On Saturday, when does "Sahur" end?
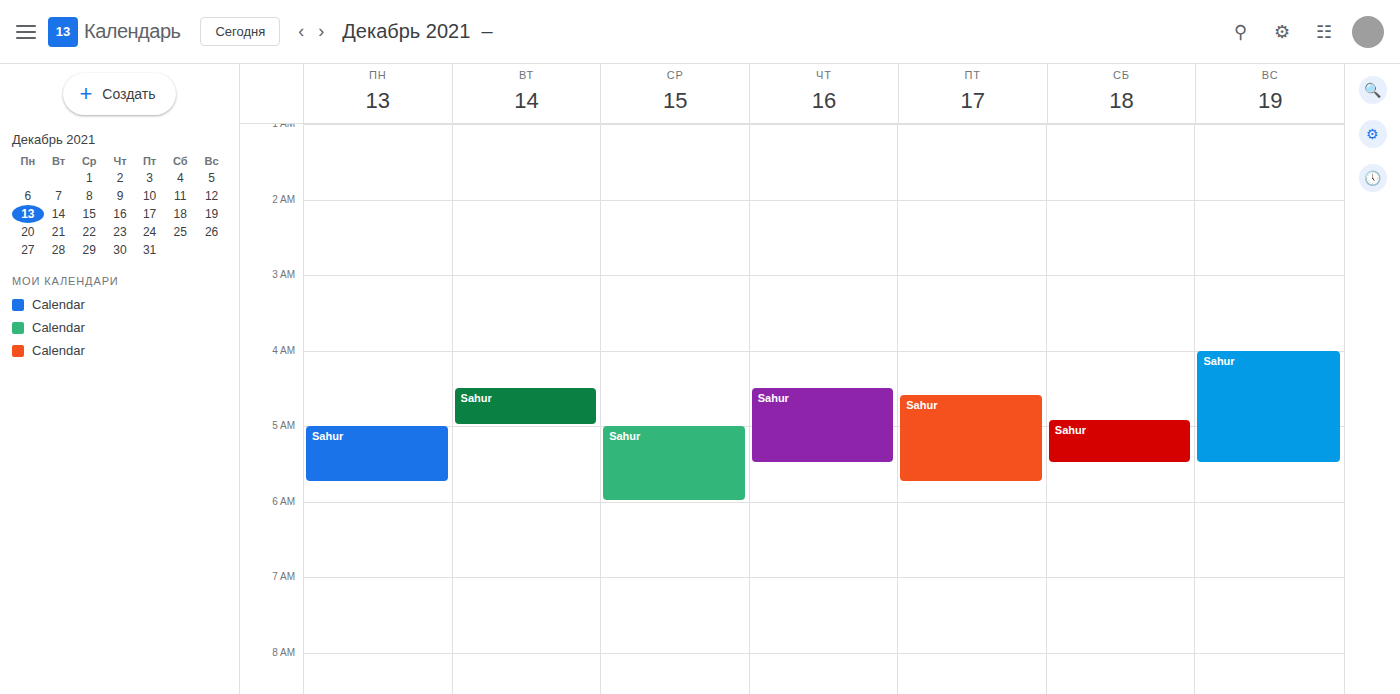
5:30 AM